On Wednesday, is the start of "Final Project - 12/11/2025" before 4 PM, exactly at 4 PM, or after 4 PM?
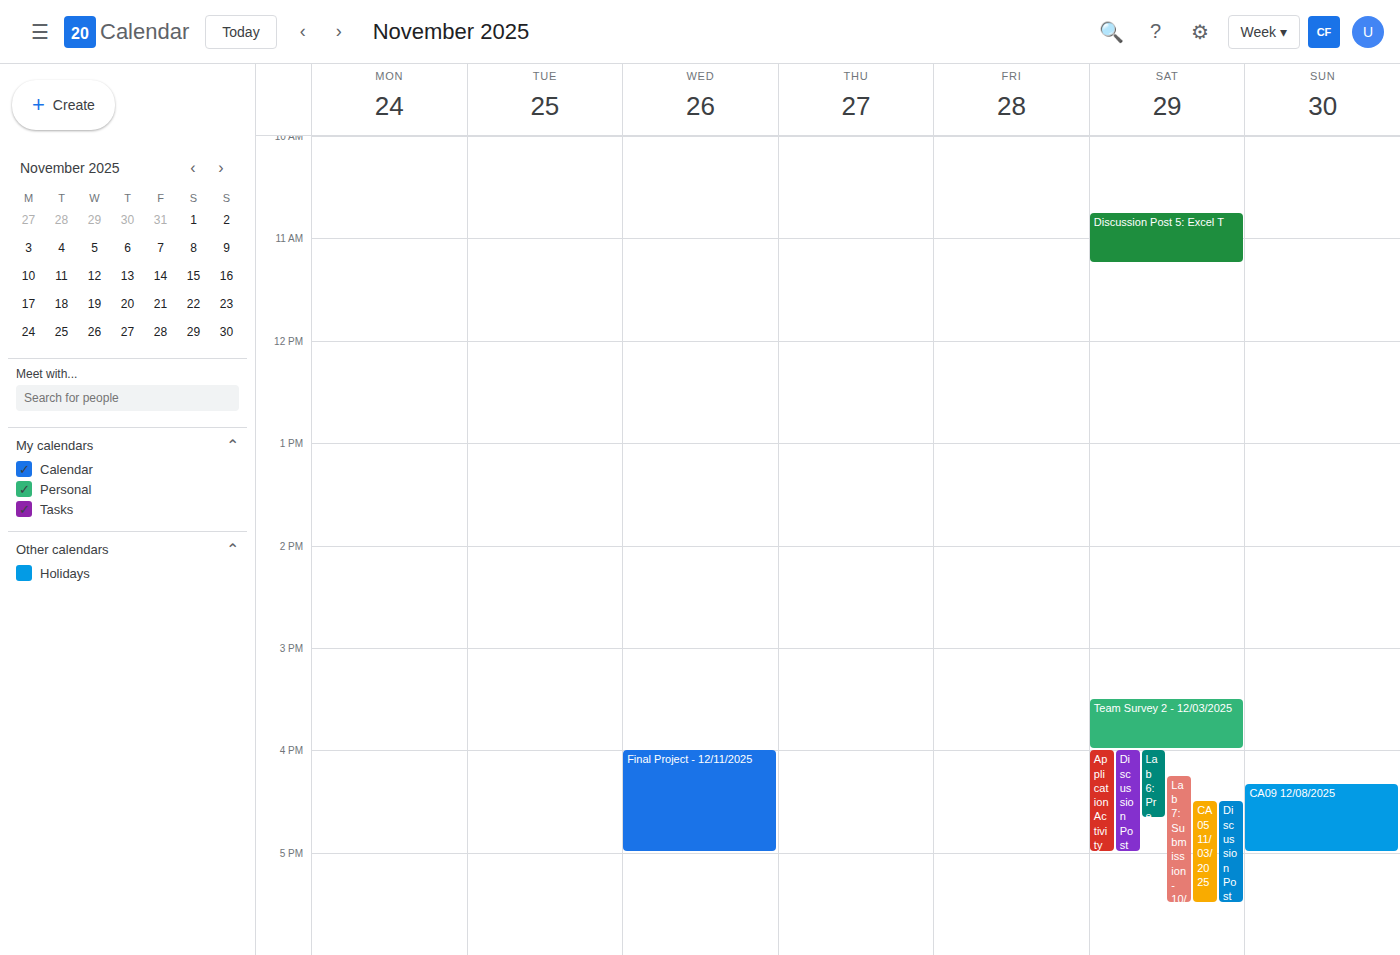
4:00 PM -- exactly at 4 PM, on the 4 PM line.